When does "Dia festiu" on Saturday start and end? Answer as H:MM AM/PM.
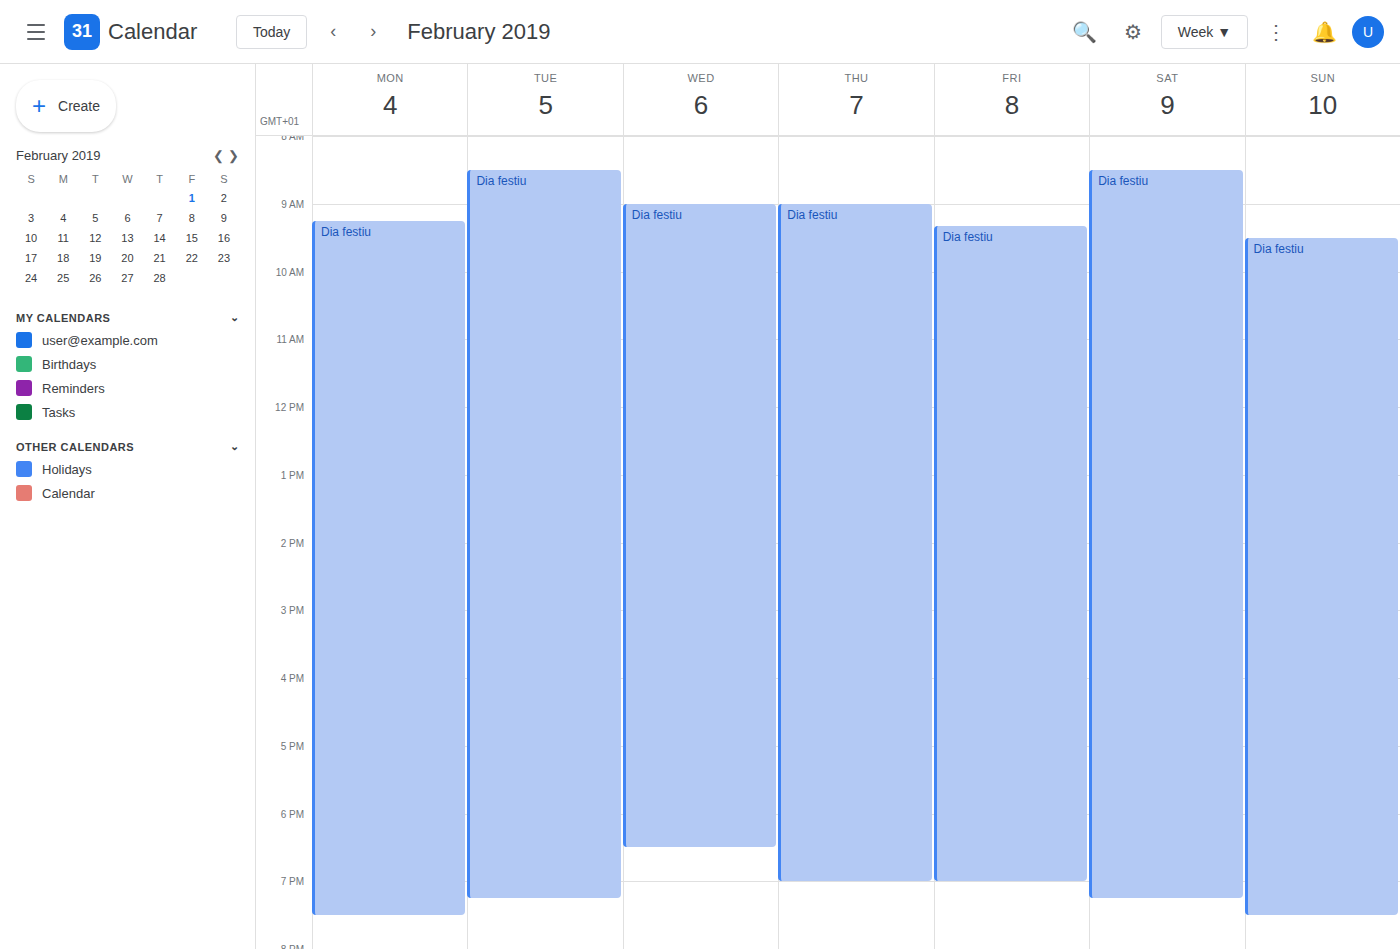
8:30 AM to 7:15 PM